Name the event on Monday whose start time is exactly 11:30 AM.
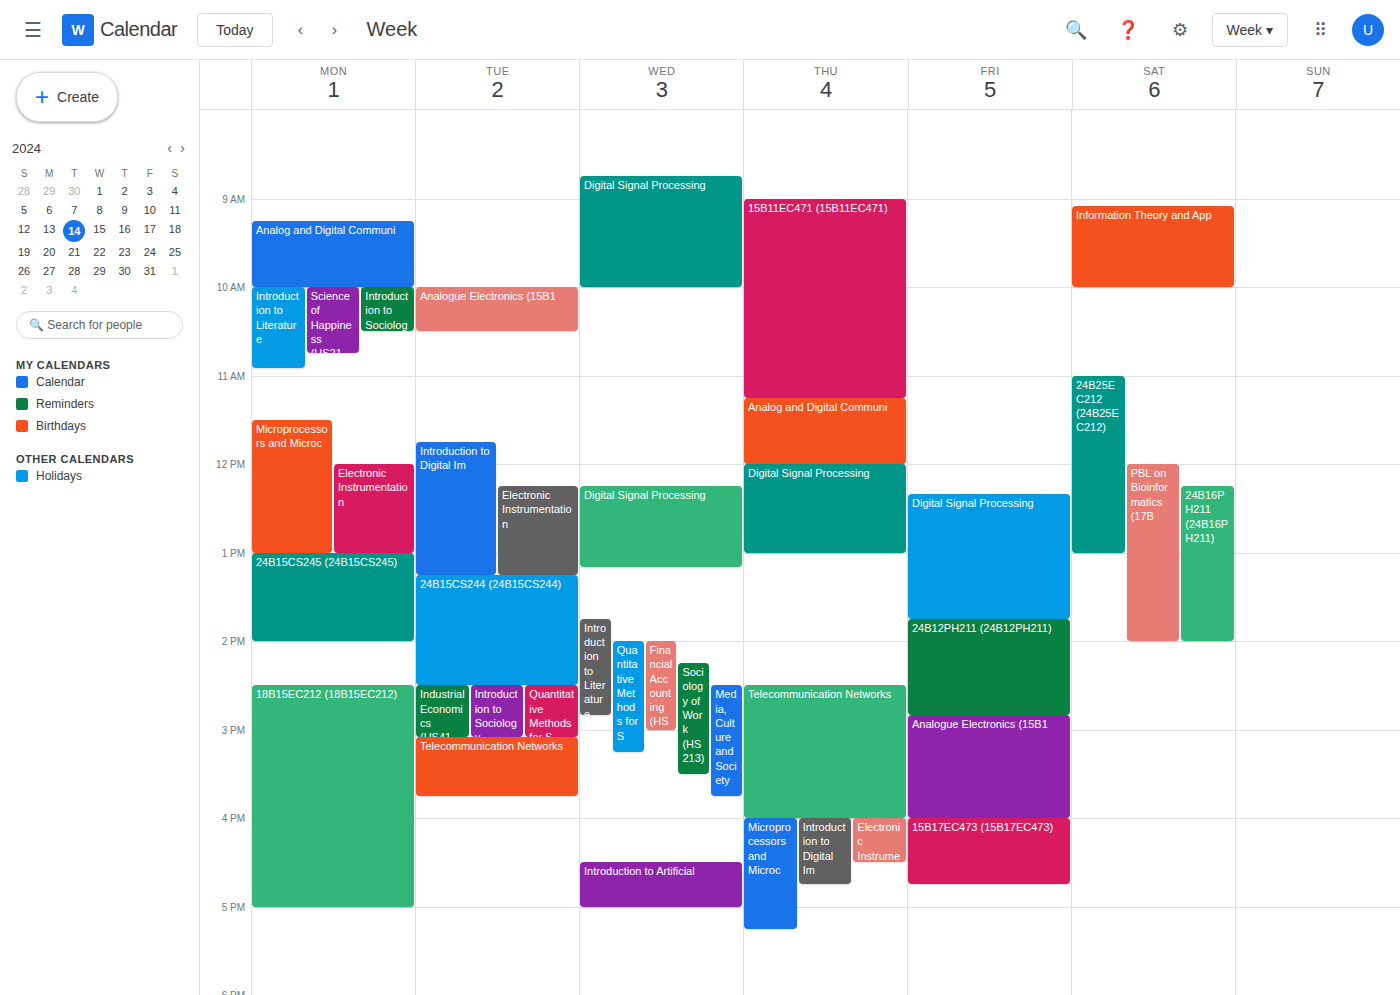
"Microprocessors and Microc"